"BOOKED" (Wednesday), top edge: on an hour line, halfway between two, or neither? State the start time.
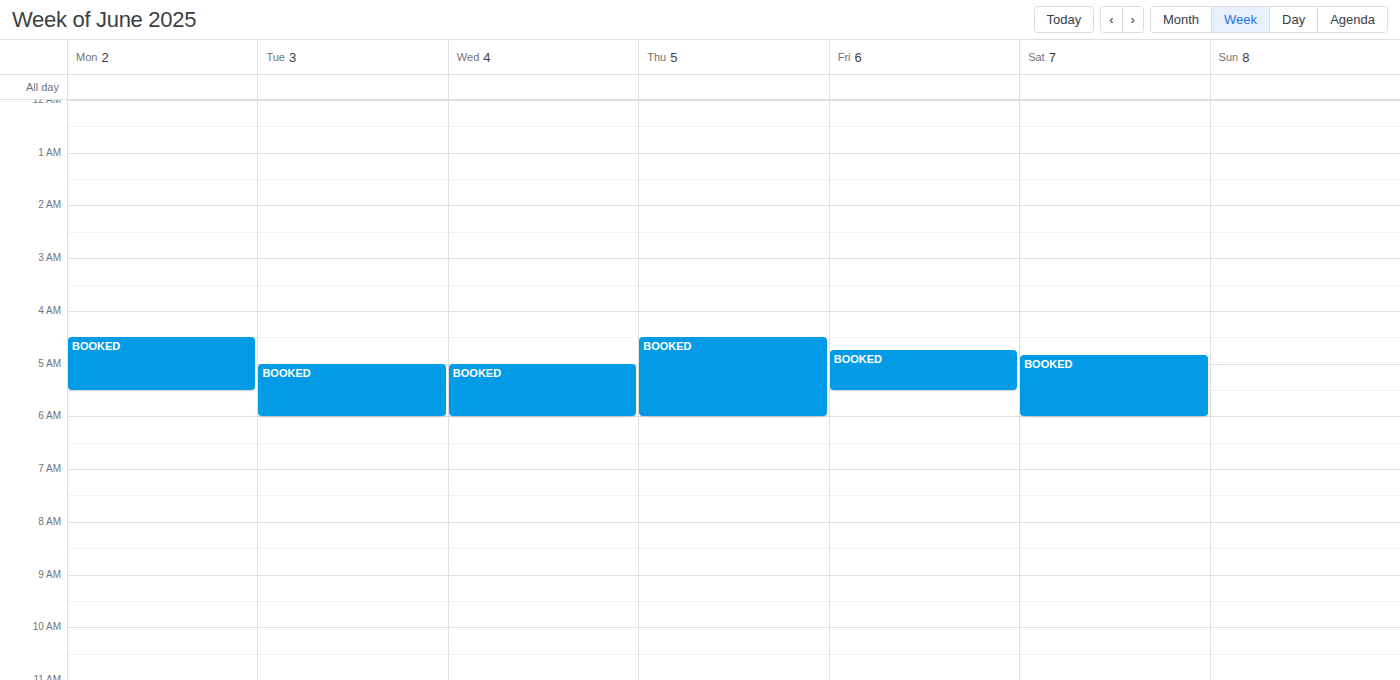
5:00 AM -- exactly on the 5 AM line.